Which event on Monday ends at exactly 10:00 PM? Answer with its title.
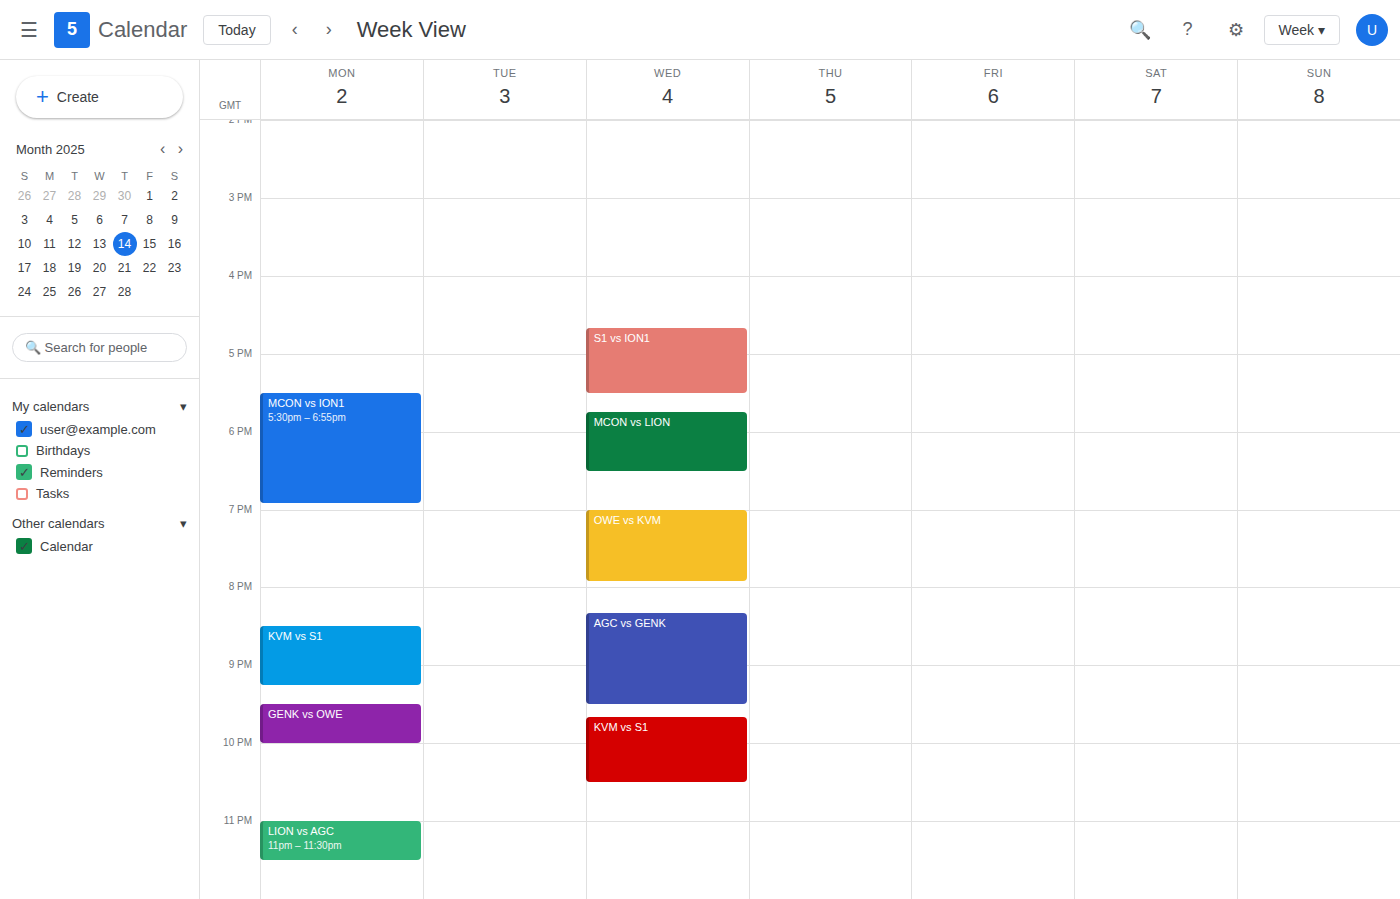
"GENK vs OWE"